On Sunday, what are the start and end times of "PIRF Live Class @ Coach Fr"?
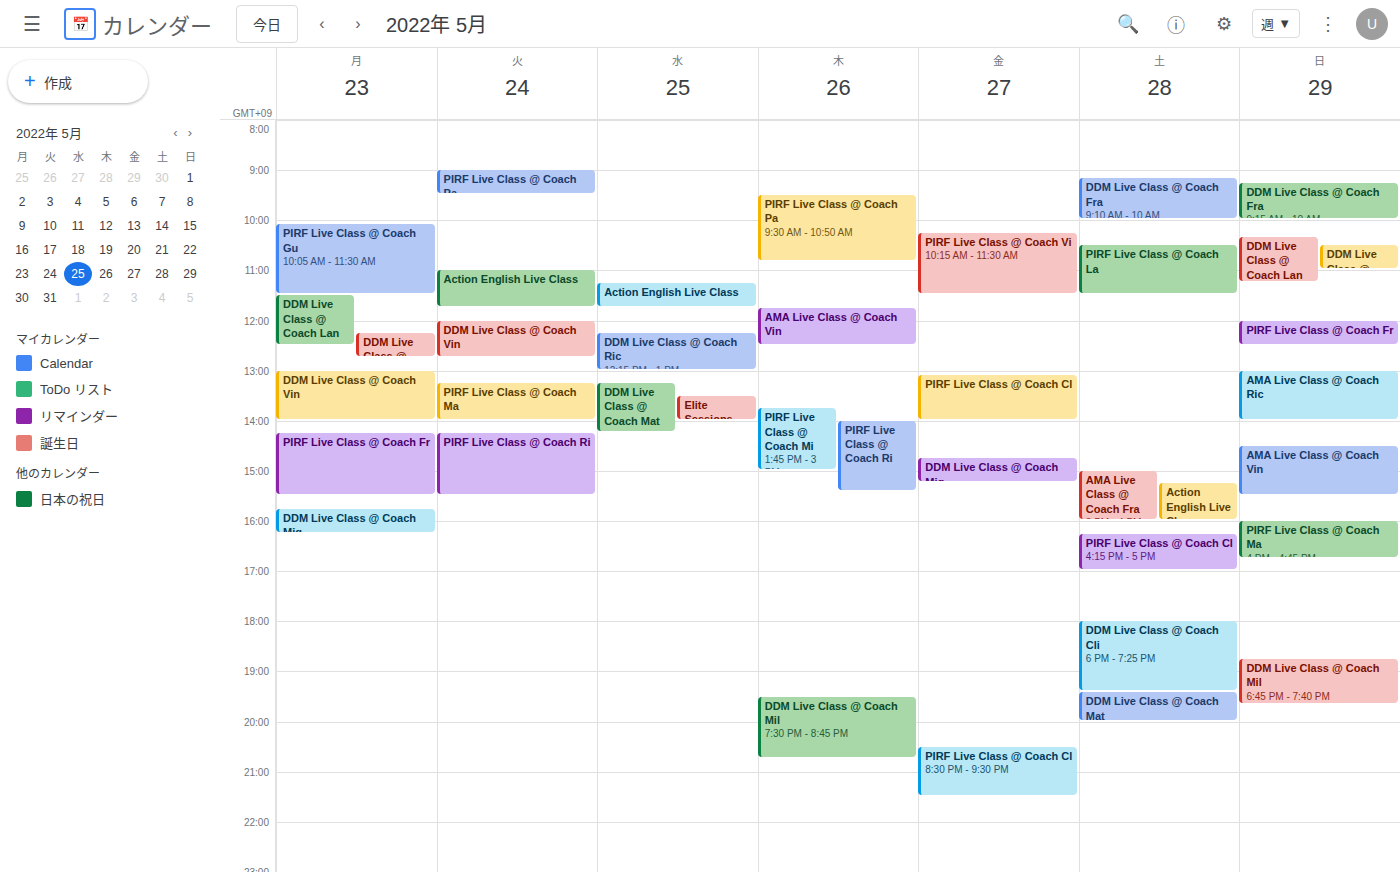
12:00 to 12:30